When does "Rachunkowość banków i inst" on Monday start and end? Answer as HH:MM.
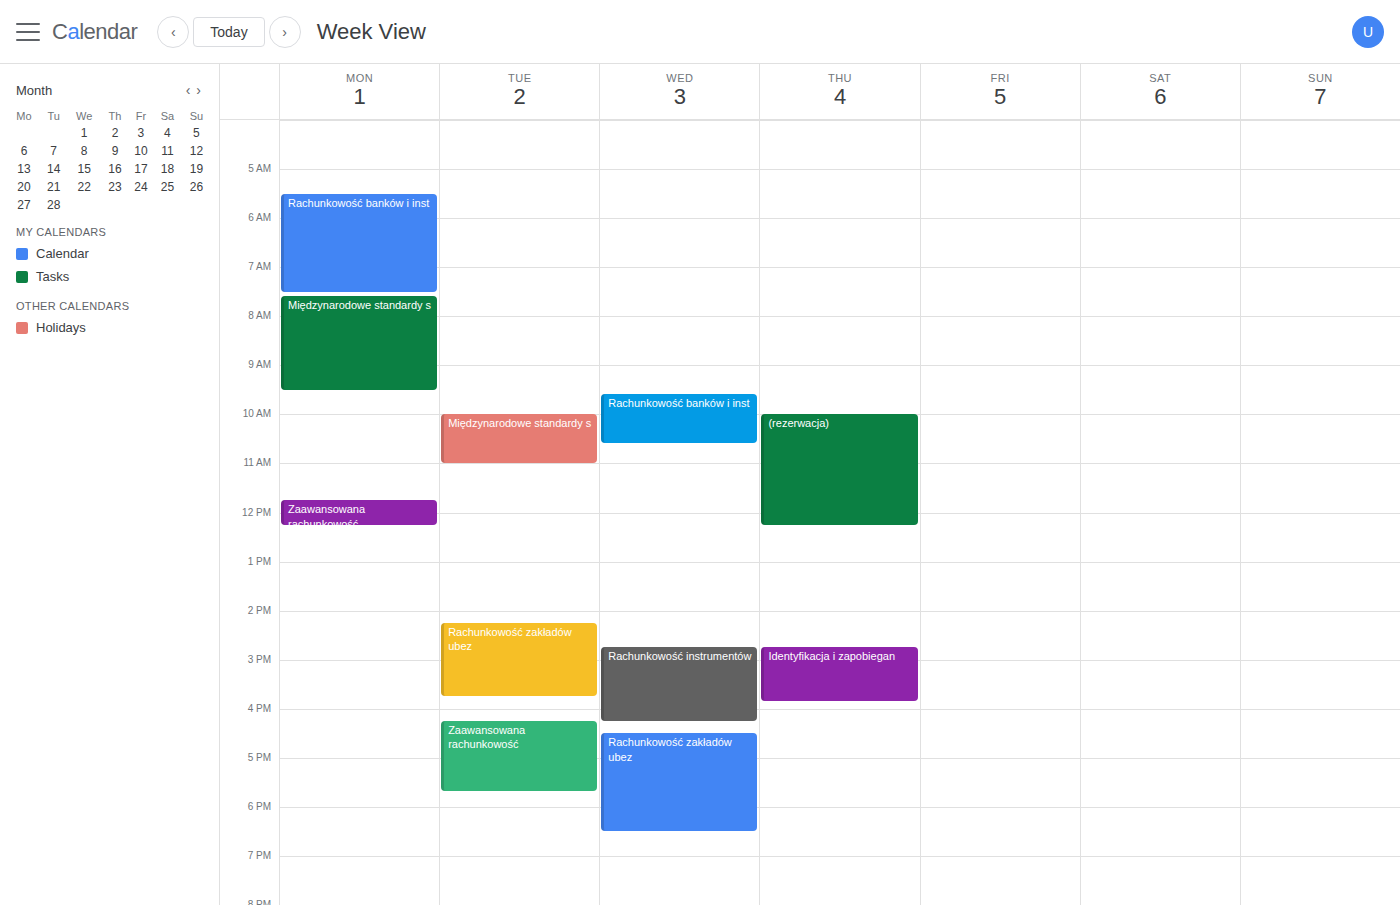
05:30 to 07:30